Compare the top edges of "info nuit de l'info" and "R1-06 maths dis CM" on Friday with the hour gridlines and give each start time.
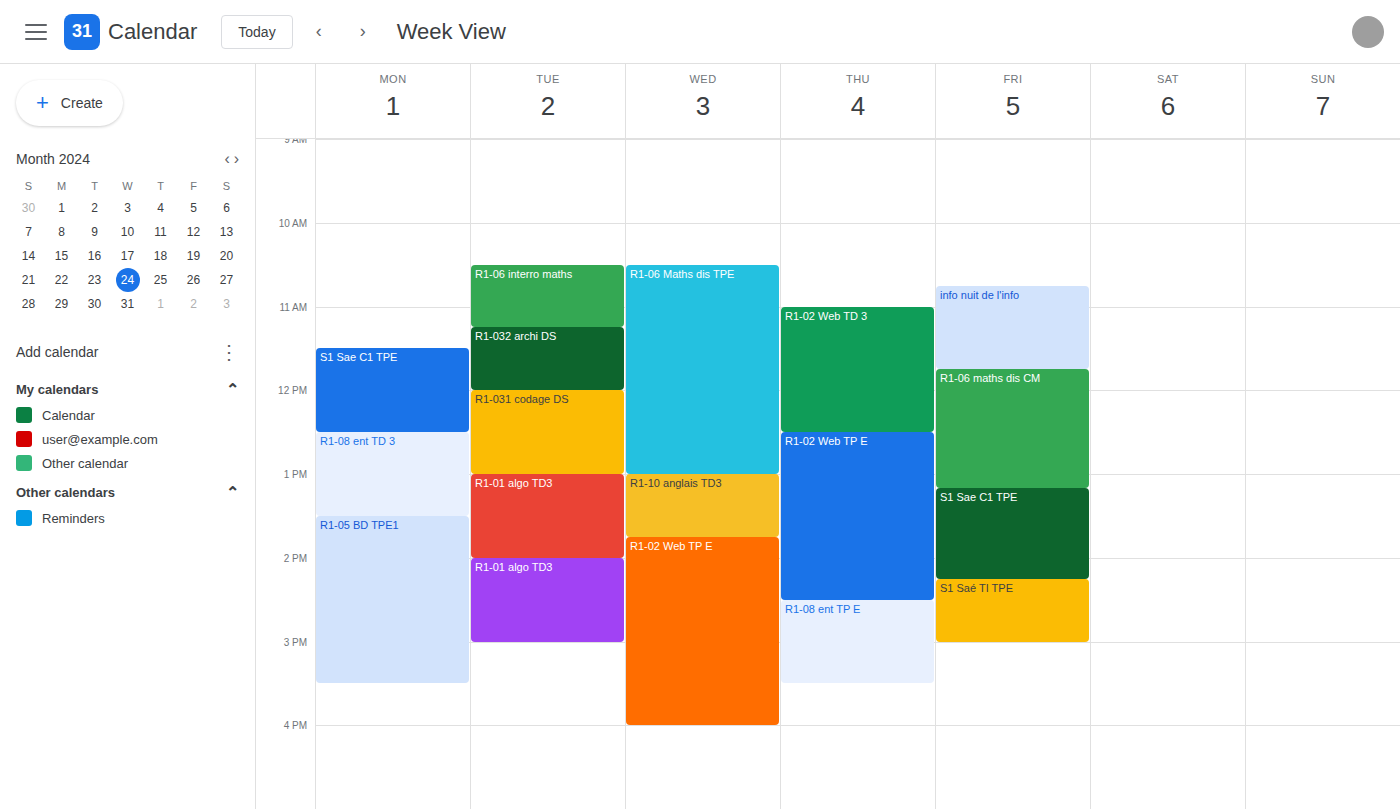
"info nuit de l'info": 10:45 AM, neither: three quarters of the way from the 10 AM line to the 11 AM line. "R1-06 maths dis CM": 11:45 AM, neither: three quarters of the way from the 11 AM line to the 12 PM line.